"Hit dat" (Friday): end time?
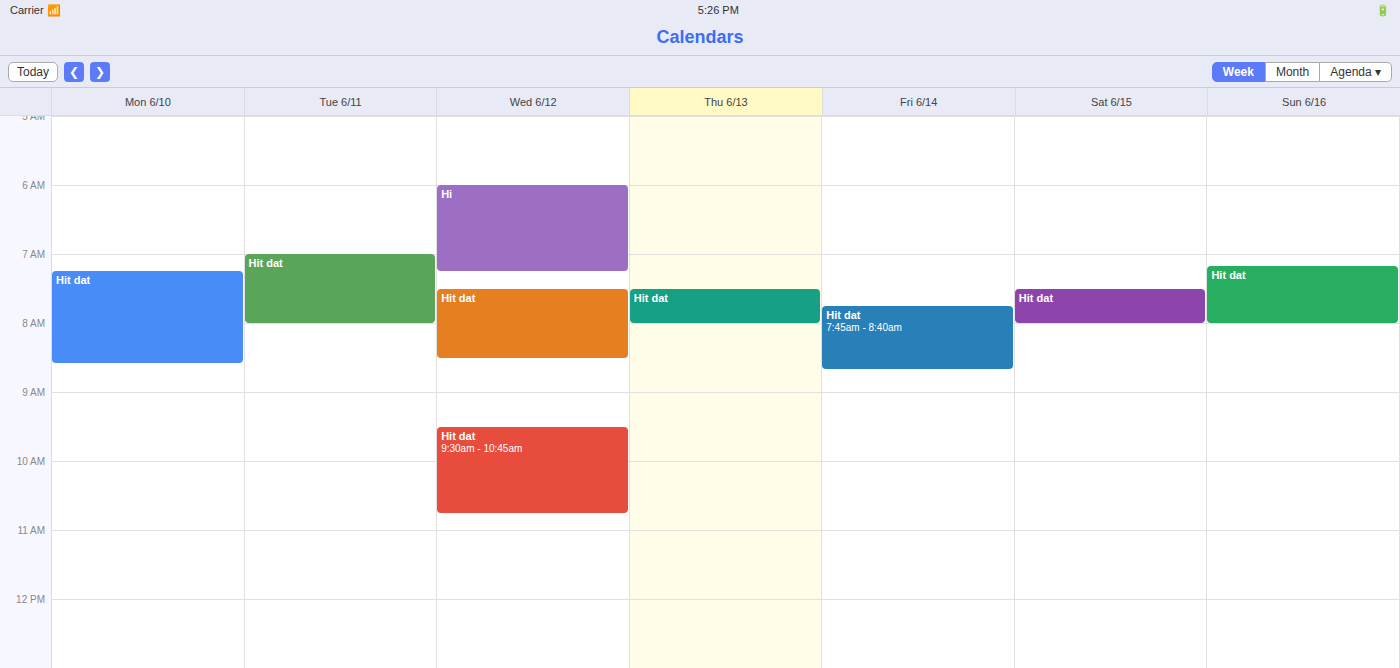
8:40 AM